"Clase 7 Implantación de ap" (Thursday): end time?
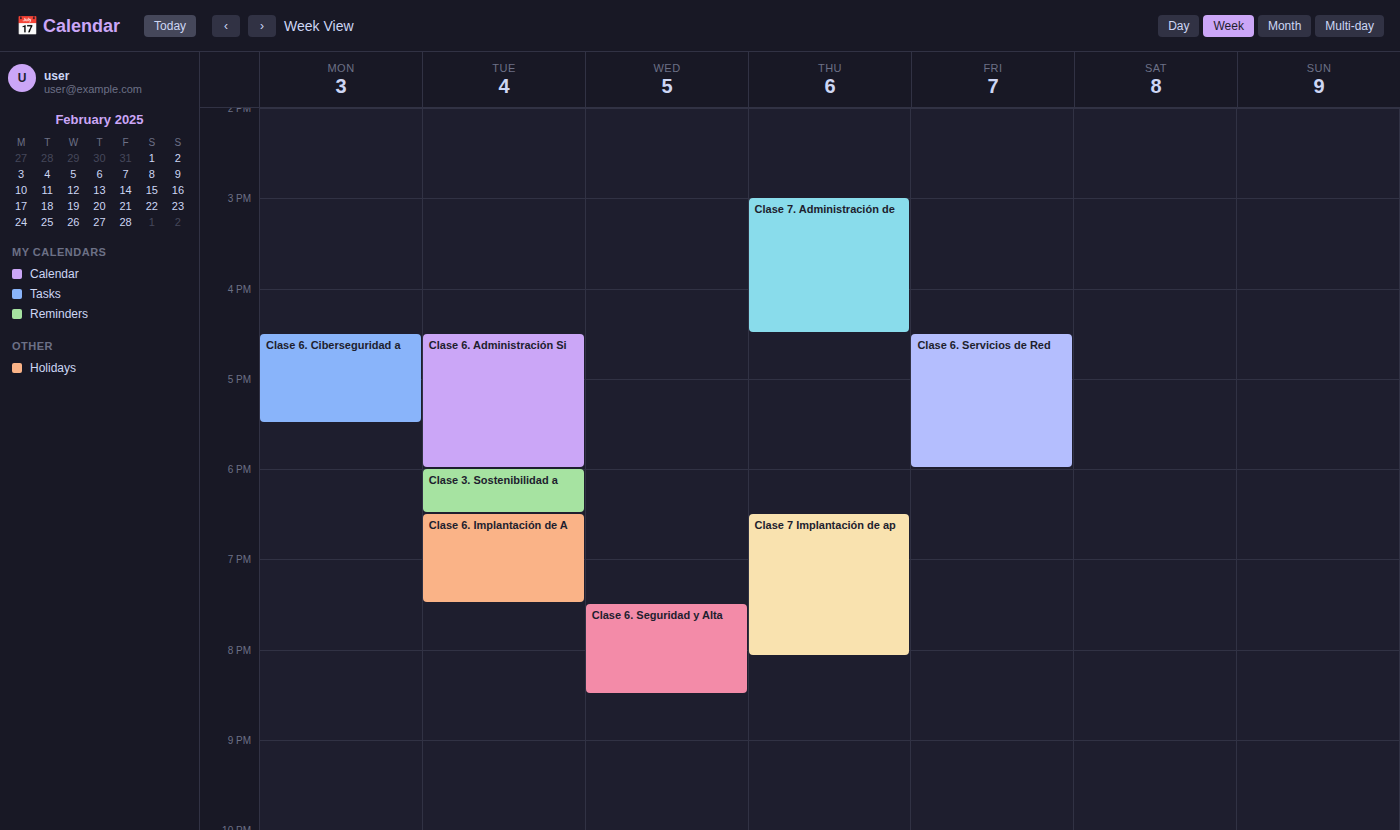
8:05 PM